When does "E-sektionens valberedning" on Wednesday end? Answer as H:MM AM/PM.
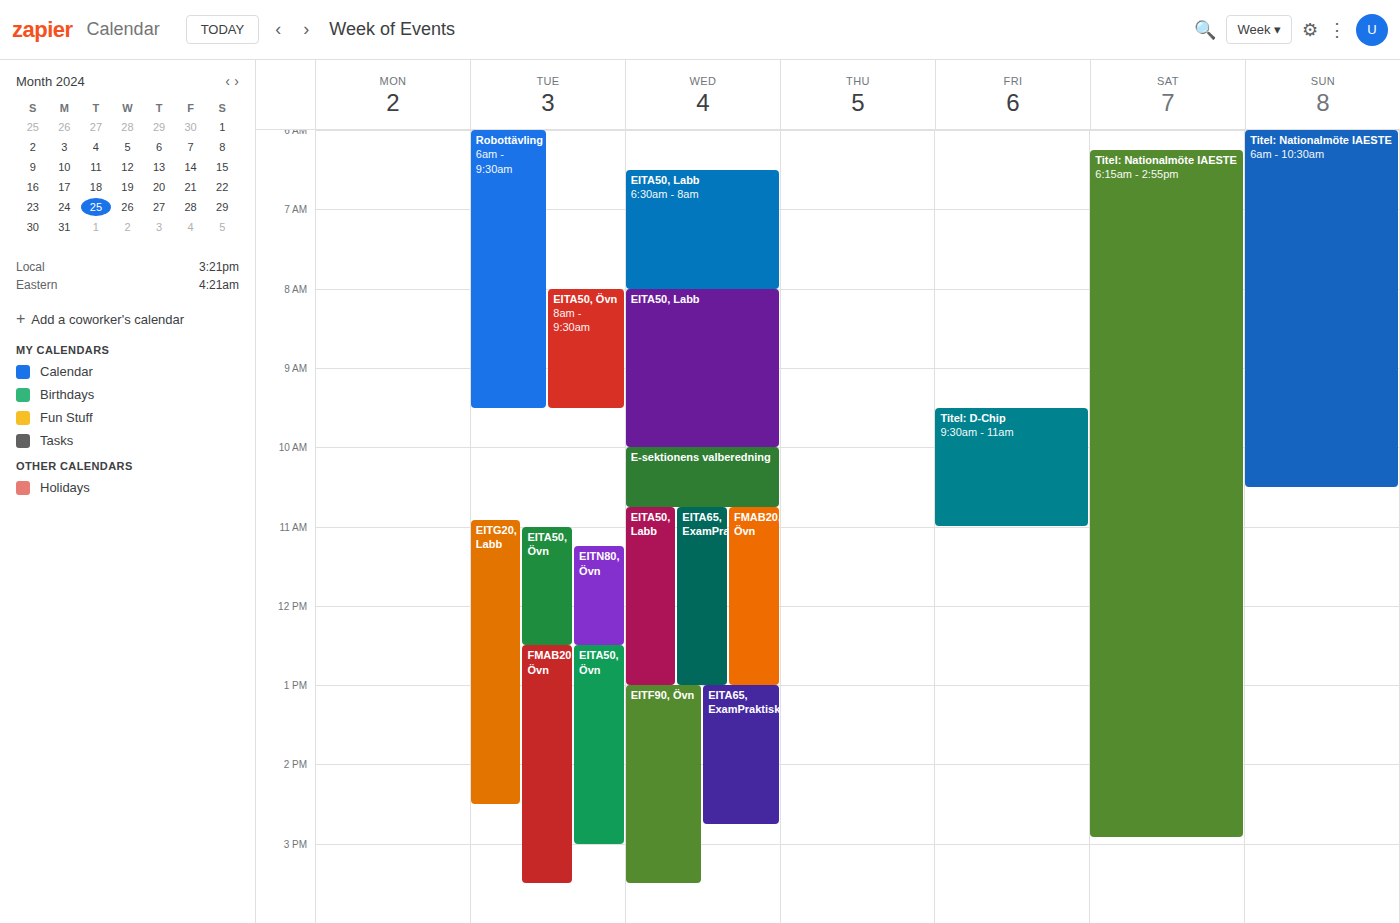
10:45 AM